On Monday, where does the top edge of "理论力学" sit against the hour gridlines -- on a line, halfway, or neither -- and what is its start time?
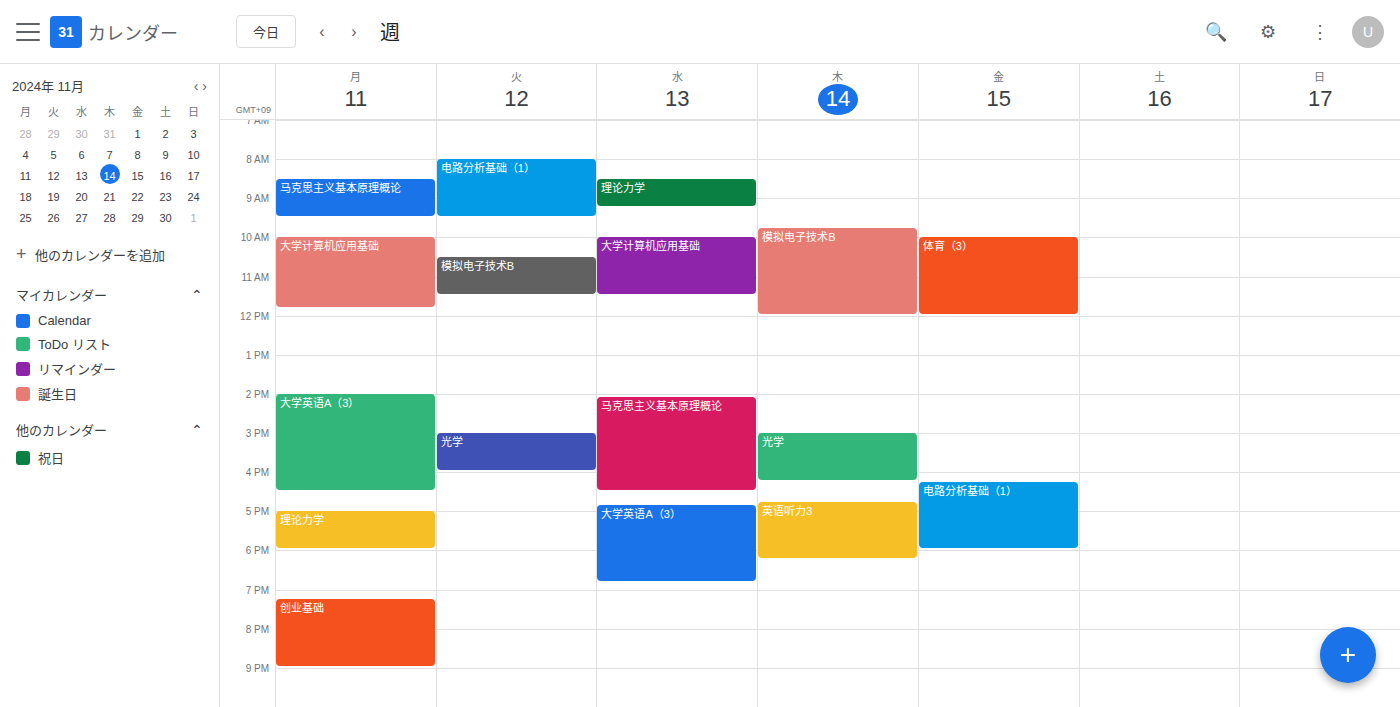
5:00 PM -- exactly on the 5 PM line.